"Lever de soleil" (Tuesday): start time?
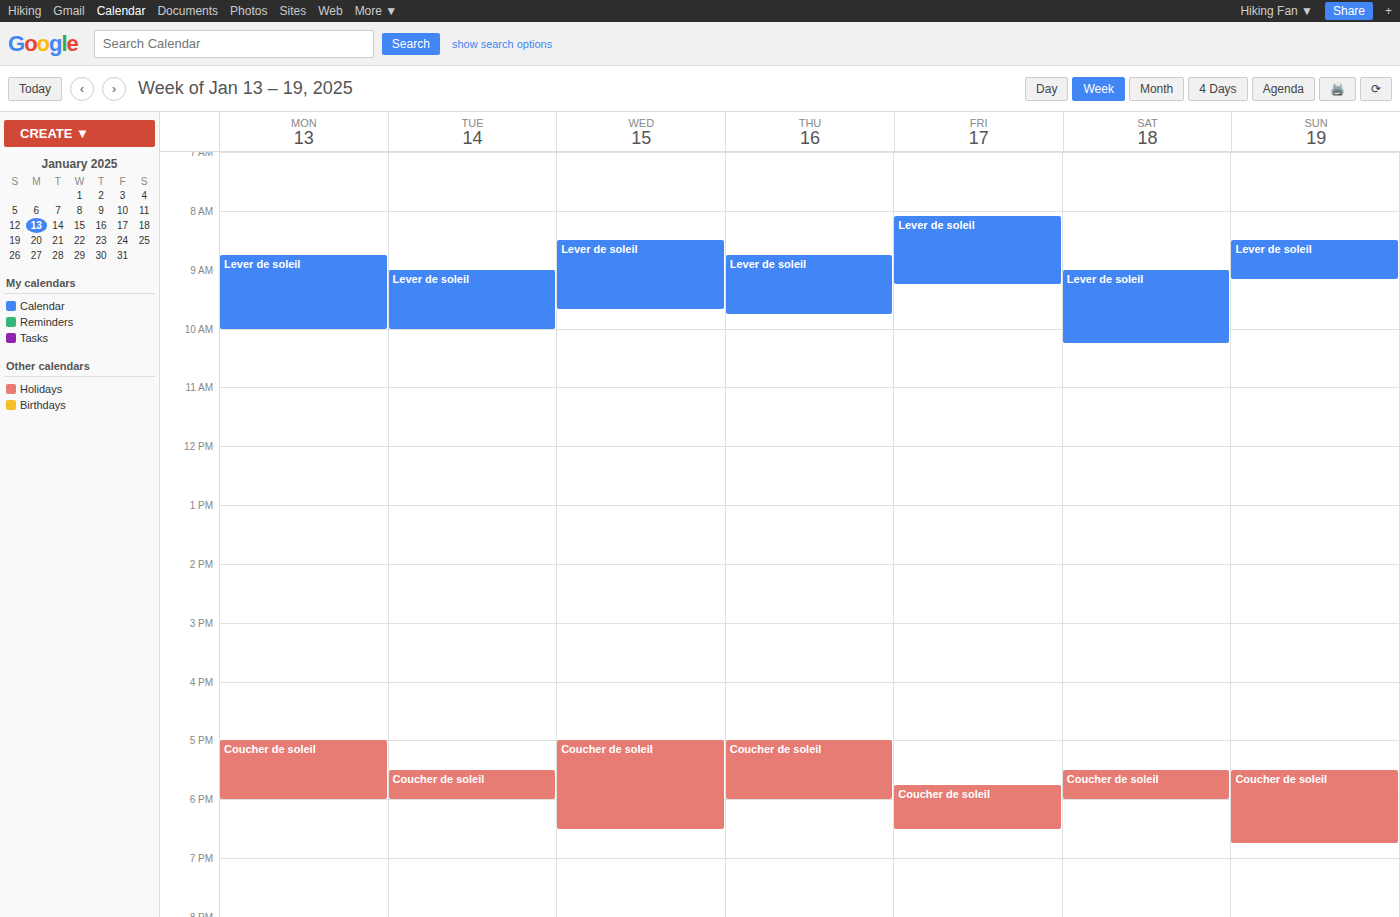
09:00